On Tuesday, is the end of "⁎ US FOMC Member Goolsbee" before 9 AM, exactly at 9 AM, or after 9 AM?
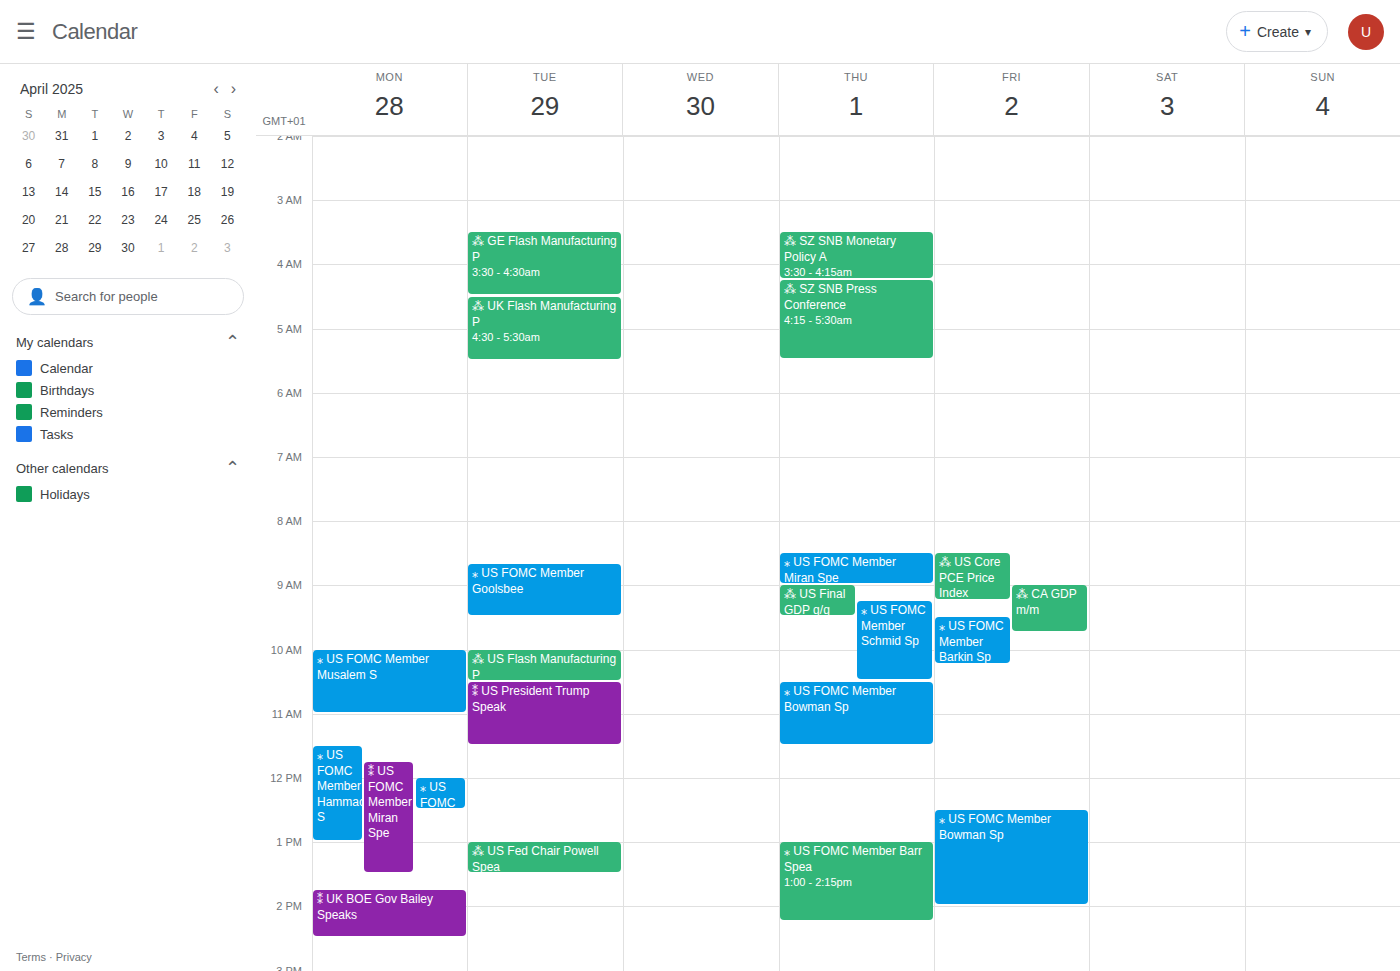
9:30 AM -- after 9 AM, 30 minutes below the 9 AM line.